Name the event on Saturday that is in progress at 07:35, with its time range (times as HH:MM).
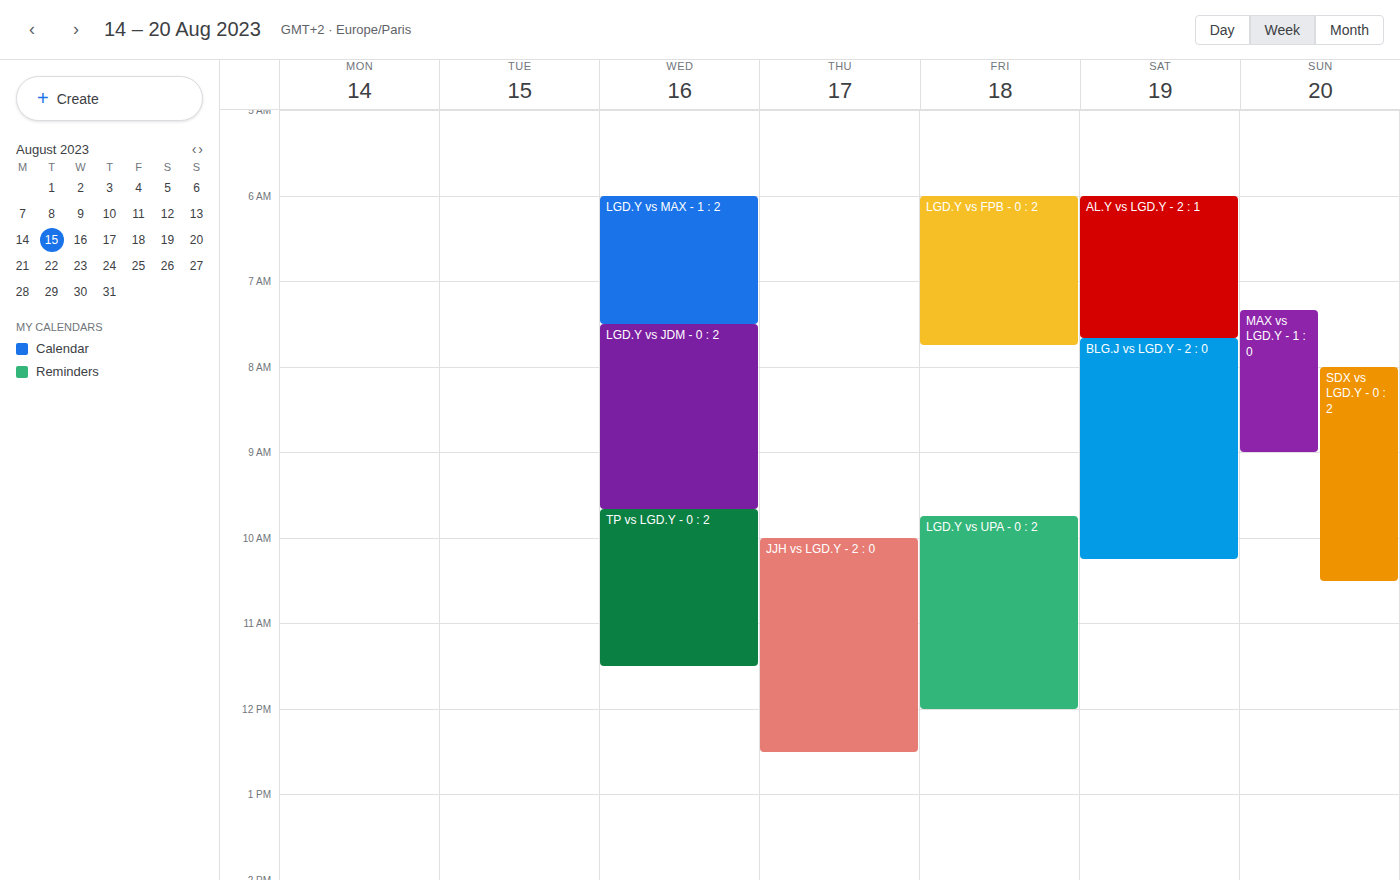
"AL.Y vs LGD.Y - 2 : 1", 06:00 to 07:40